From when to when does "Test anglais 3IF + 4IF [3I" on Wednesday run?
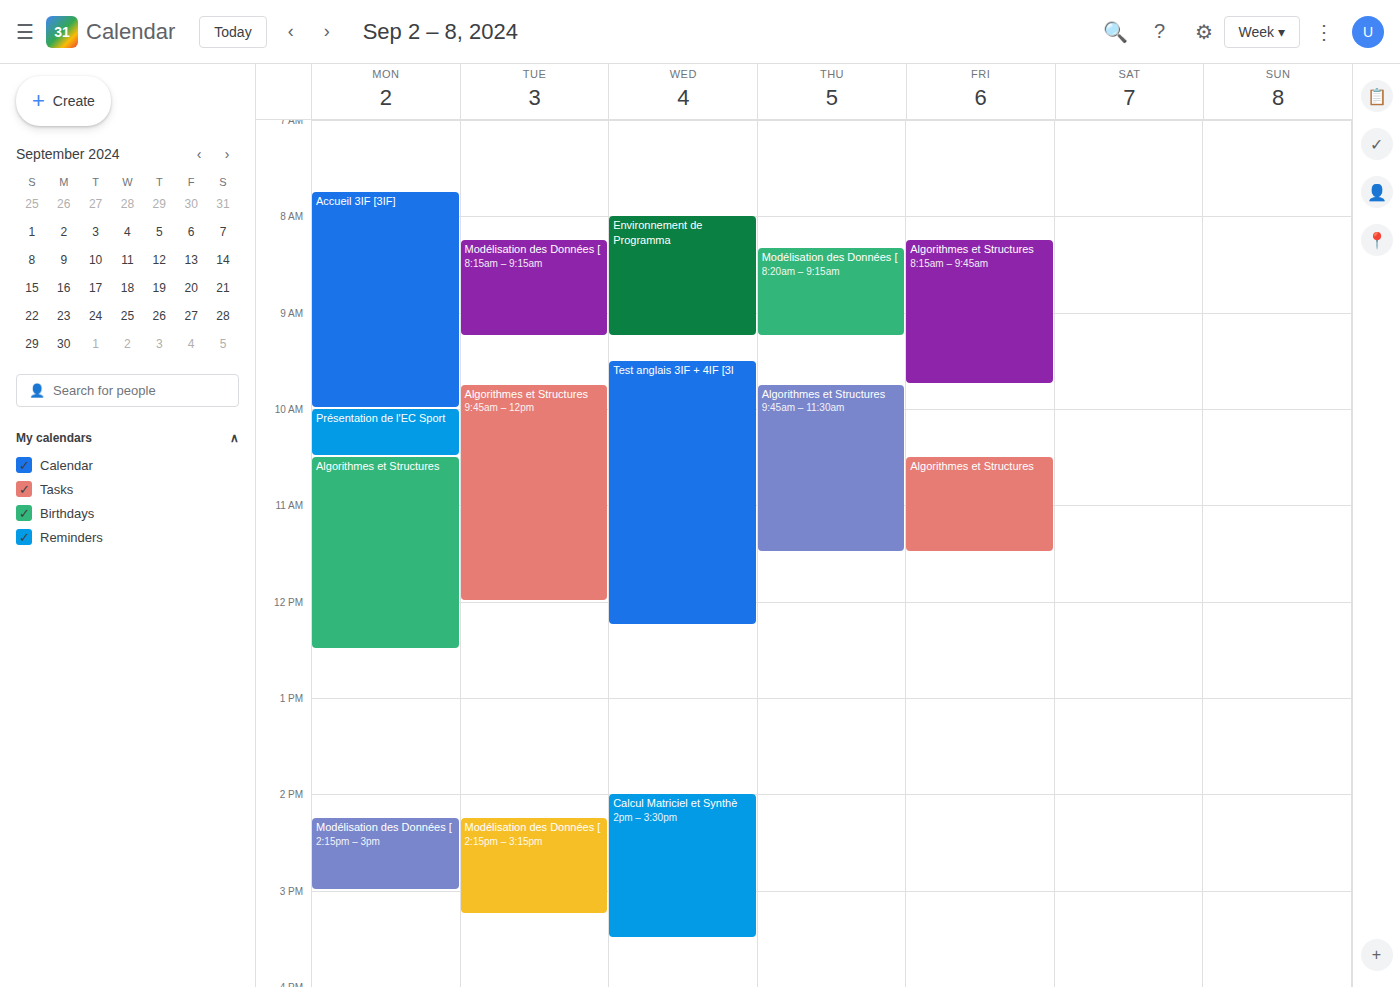
9:30 AM to 12:15 PM